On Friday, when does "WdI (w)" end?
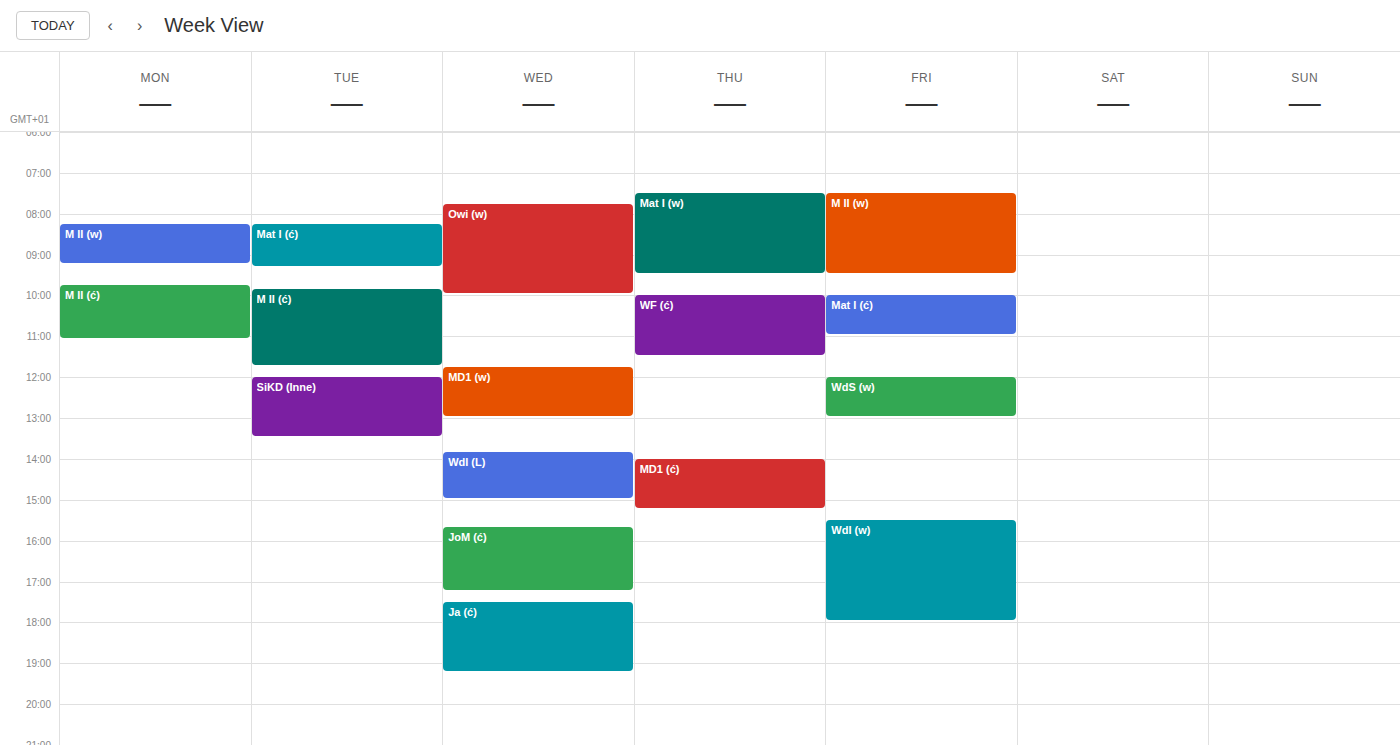
6:00 PM